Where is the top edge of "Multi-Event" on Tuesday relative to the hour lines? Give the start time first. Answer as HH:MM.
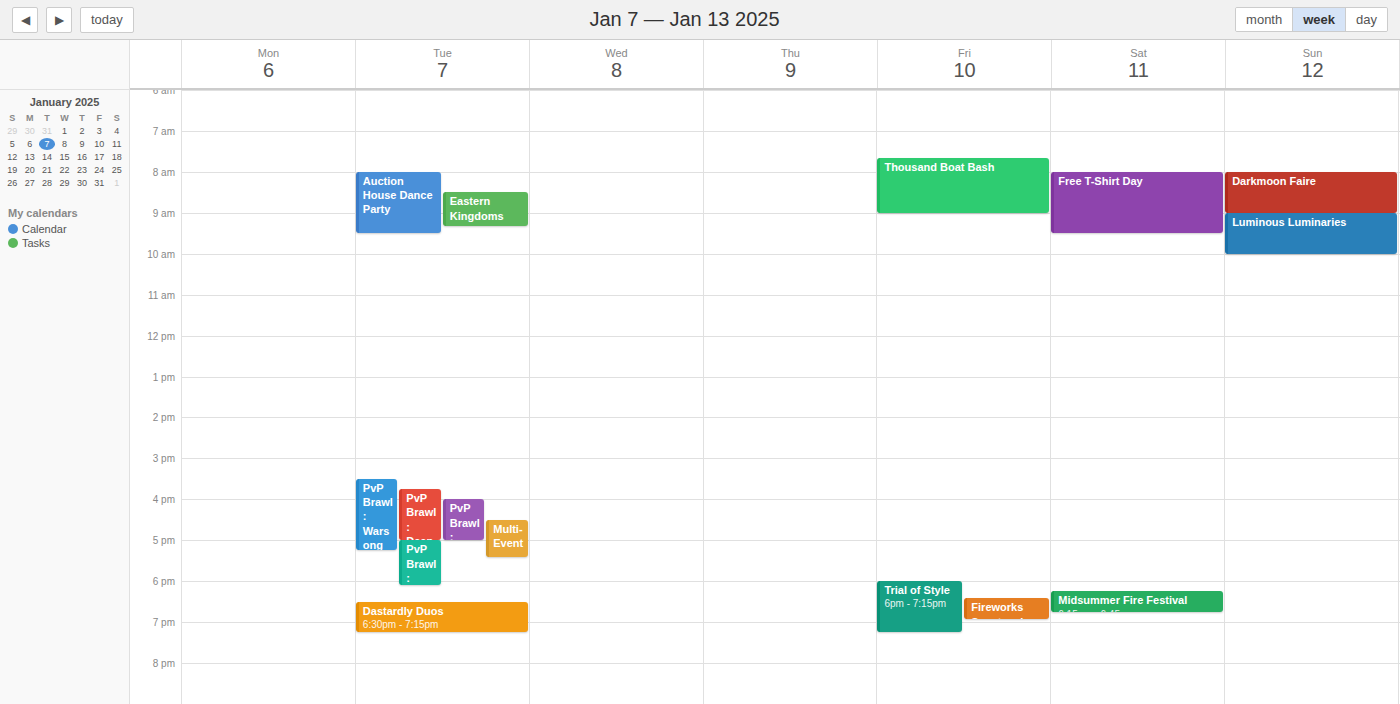
16:30 -- halfway between the 16:00 and 17:00 lines.